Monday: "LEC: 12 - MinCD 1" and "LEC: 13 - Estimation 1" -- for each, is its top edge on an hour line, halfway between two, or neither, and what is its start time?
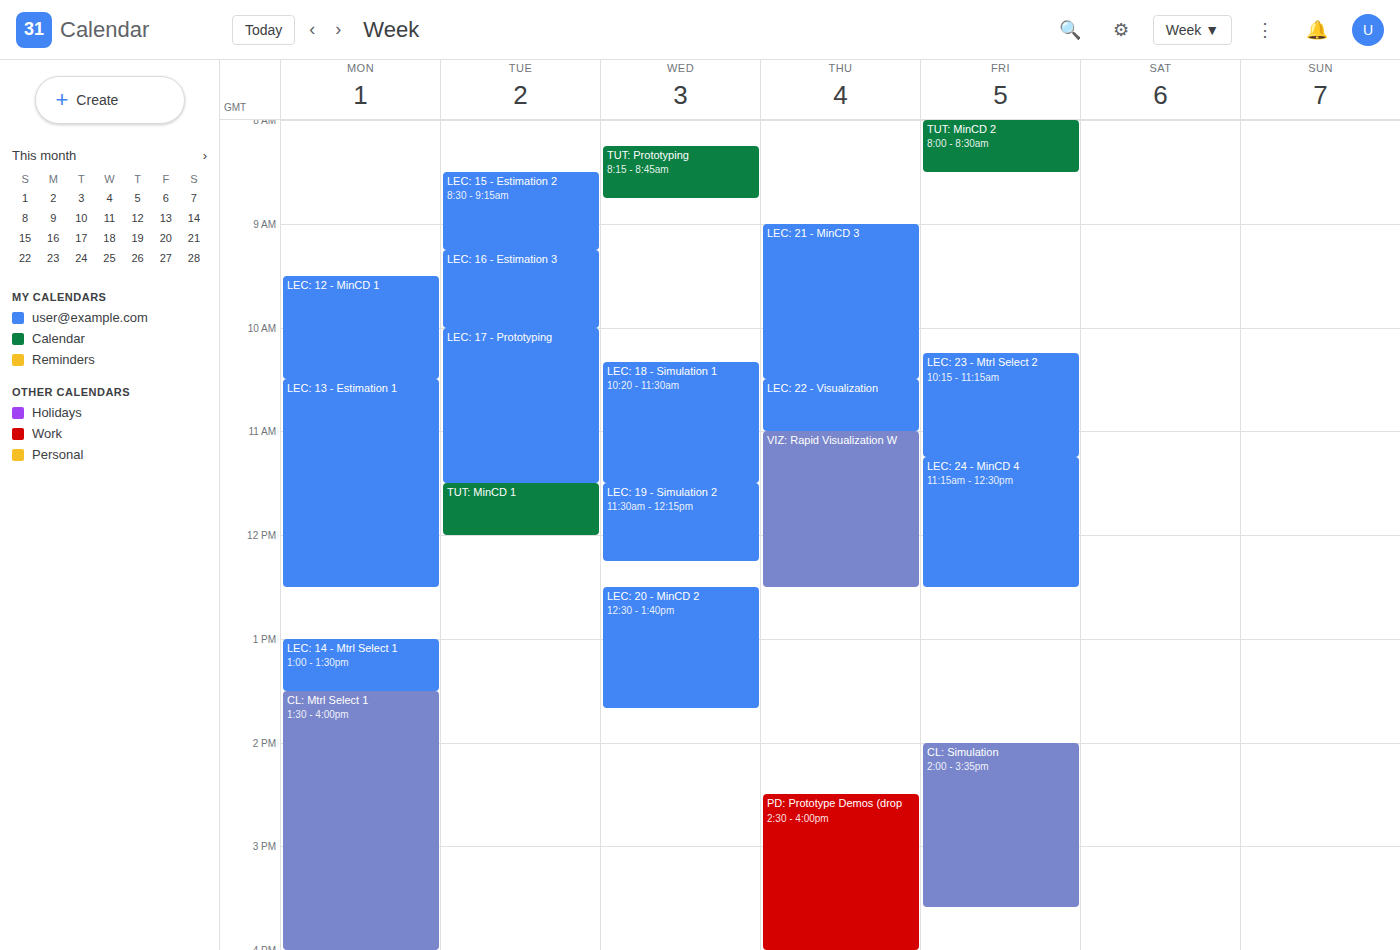
"LEC: 12 - MinCD 1": 9:30 AM, halfway between the 9 AM and 10 AM lines. "LEC: 13 - Estimation 1": 10:30 AM, halfway between the 10 AM and 11 AM lines.